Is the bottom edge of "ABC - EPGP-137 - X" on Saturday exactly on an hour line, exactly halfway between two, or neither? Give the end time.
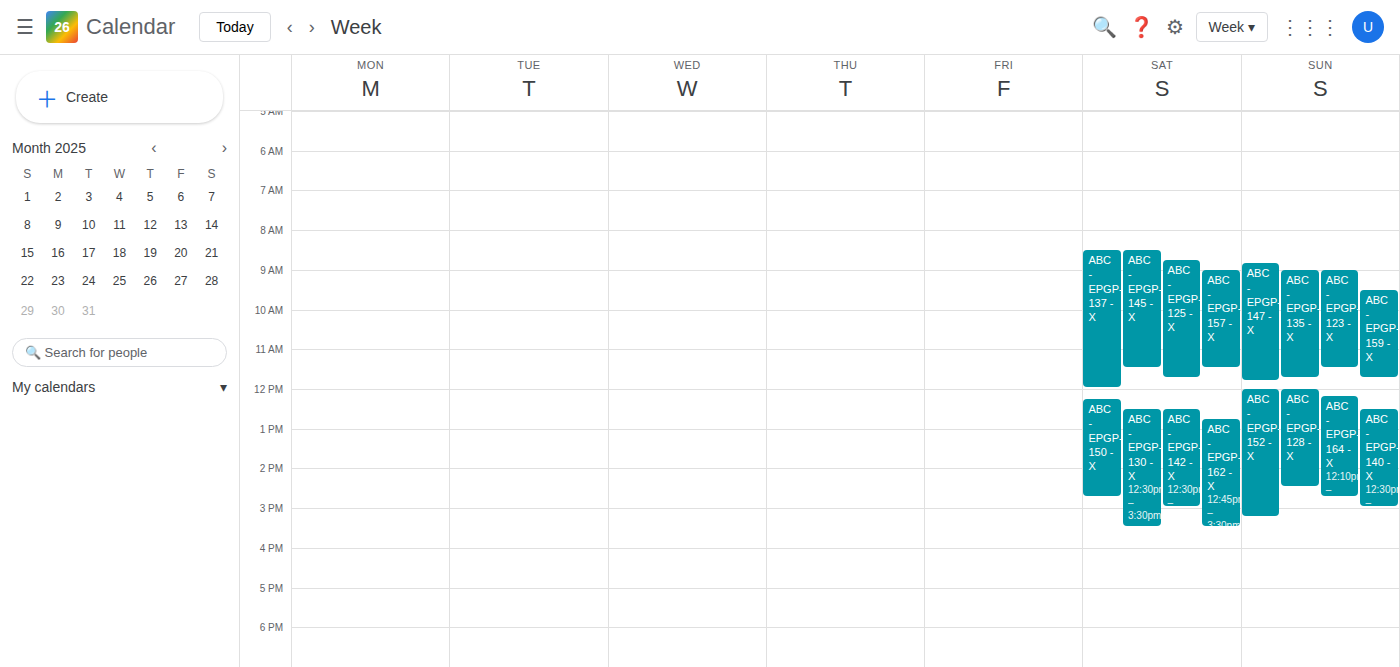
12:00 -- exactly on the 12:00 line.